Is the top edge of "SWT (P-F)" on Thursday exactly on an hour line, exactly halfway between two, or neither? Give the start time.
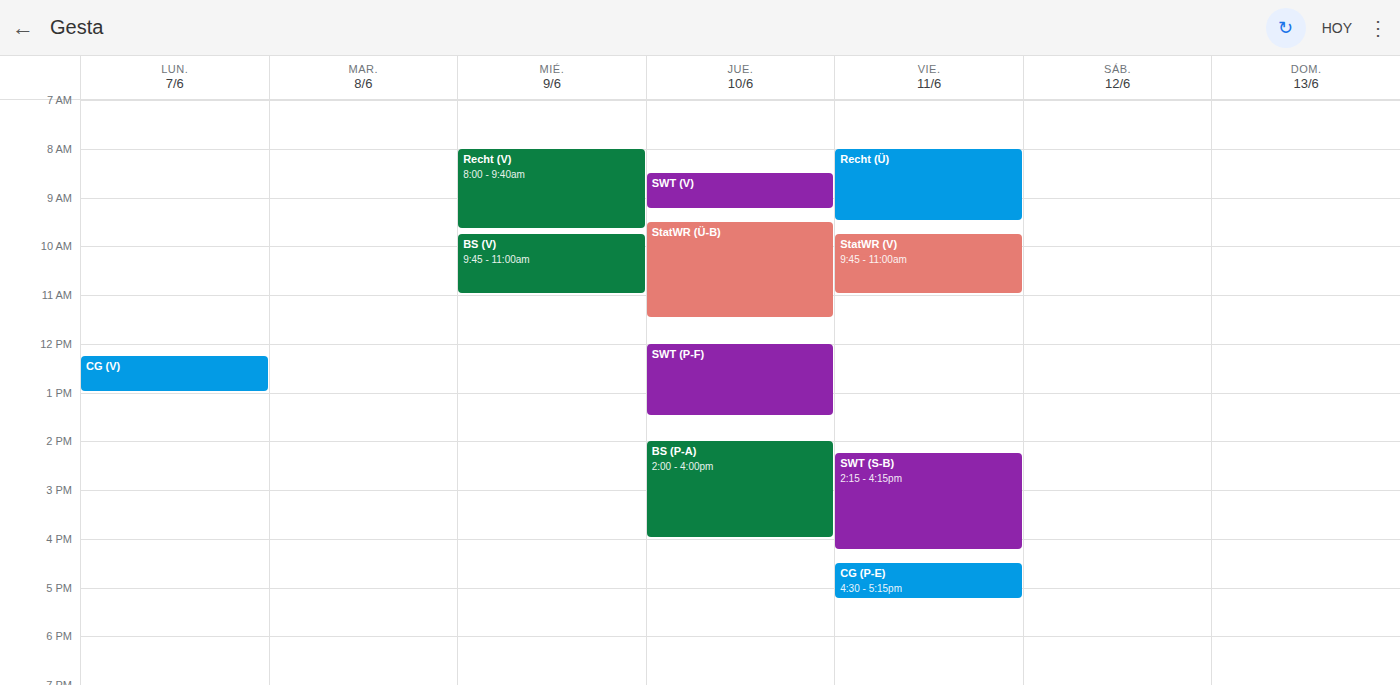
12:00 PM -- exactly on the 12 PM line.